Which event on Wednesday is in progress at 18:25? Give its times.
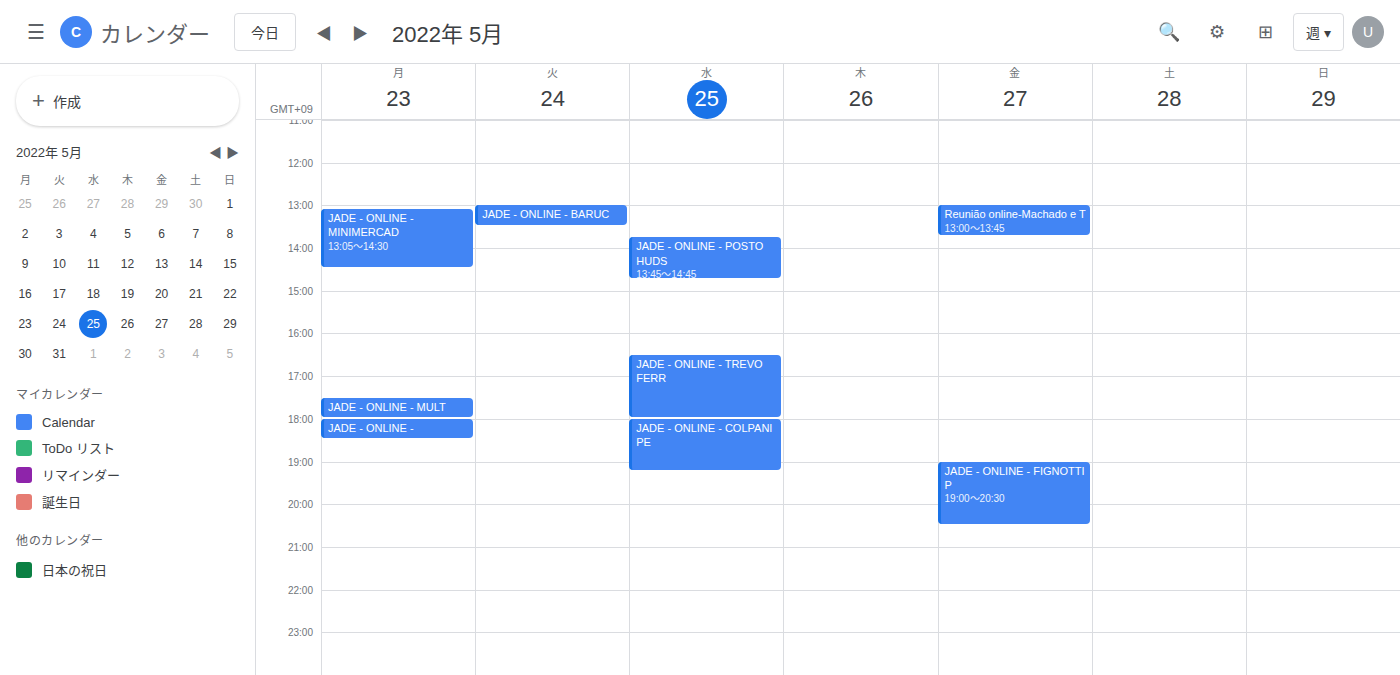
"JADE - ONLINE - COLPANI PE", 18:00 to 19:15